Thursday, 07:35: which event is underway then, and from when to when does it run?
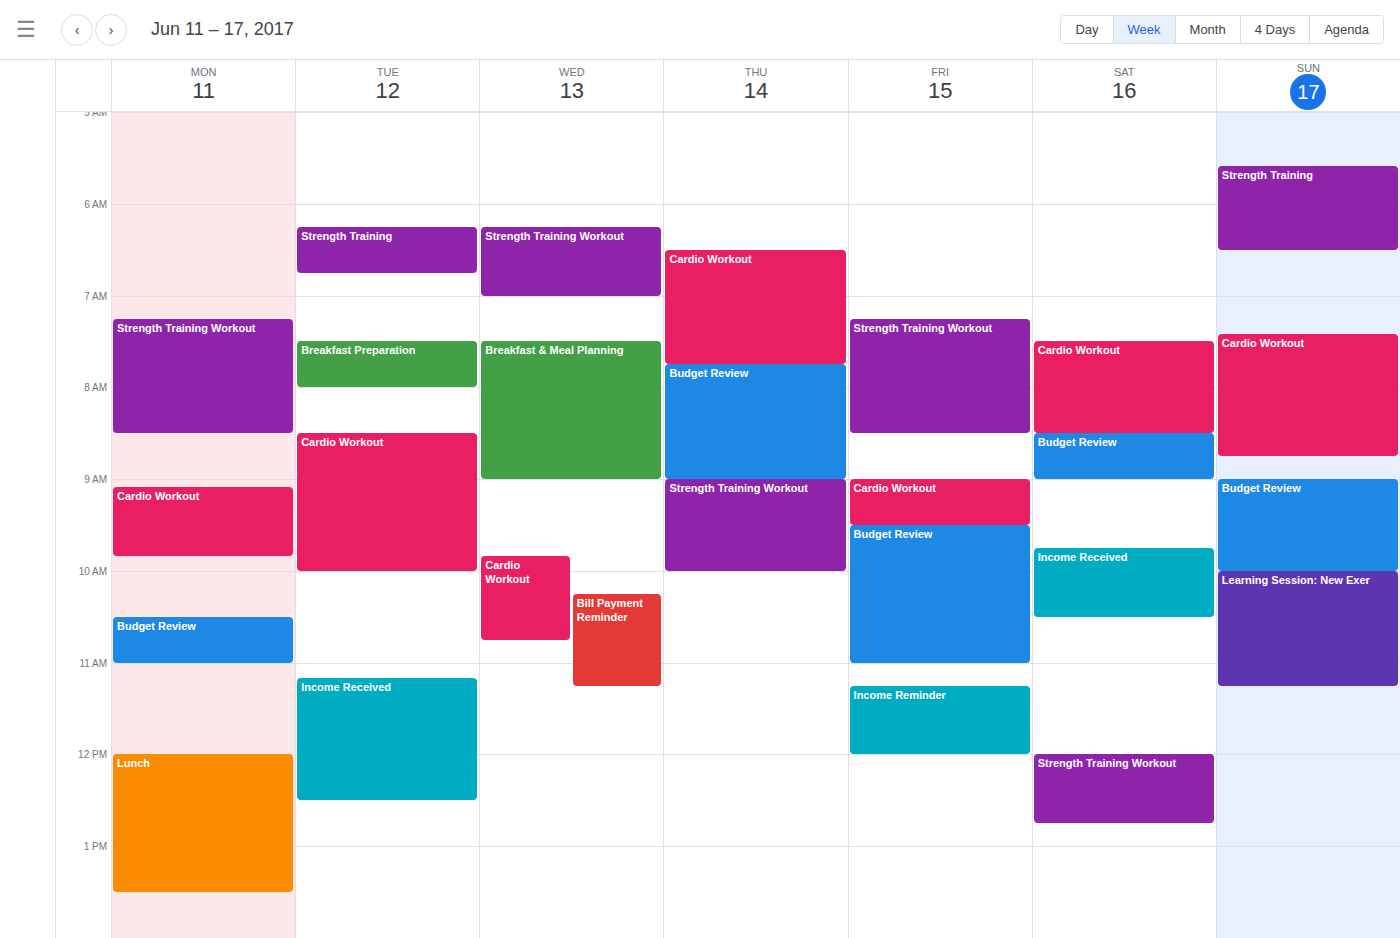
"Cardio Workout", 06:30 to 07:45